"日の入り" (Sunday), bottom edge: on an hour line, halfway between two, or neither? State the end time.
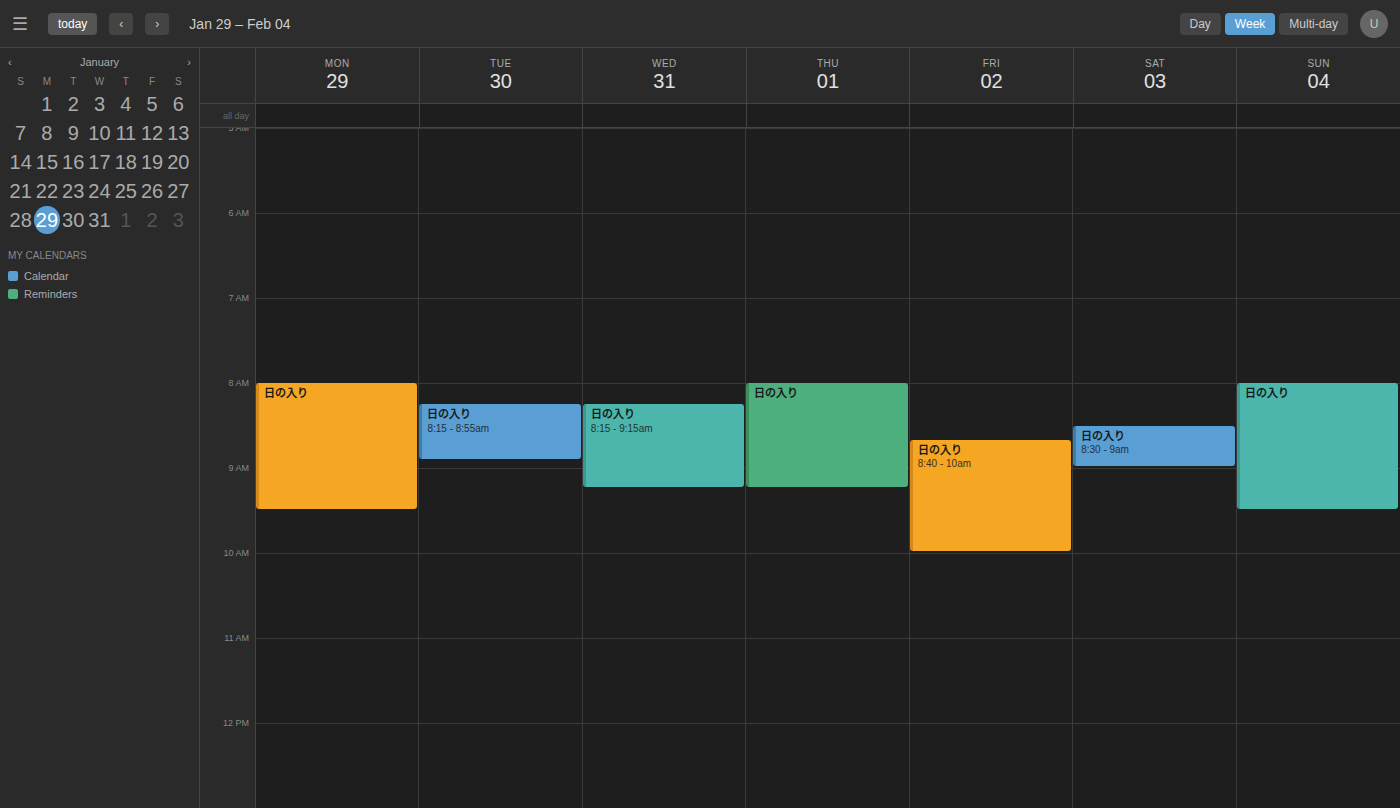
9:30 AM -- halfway between the 9 AM and 10 AM lines.